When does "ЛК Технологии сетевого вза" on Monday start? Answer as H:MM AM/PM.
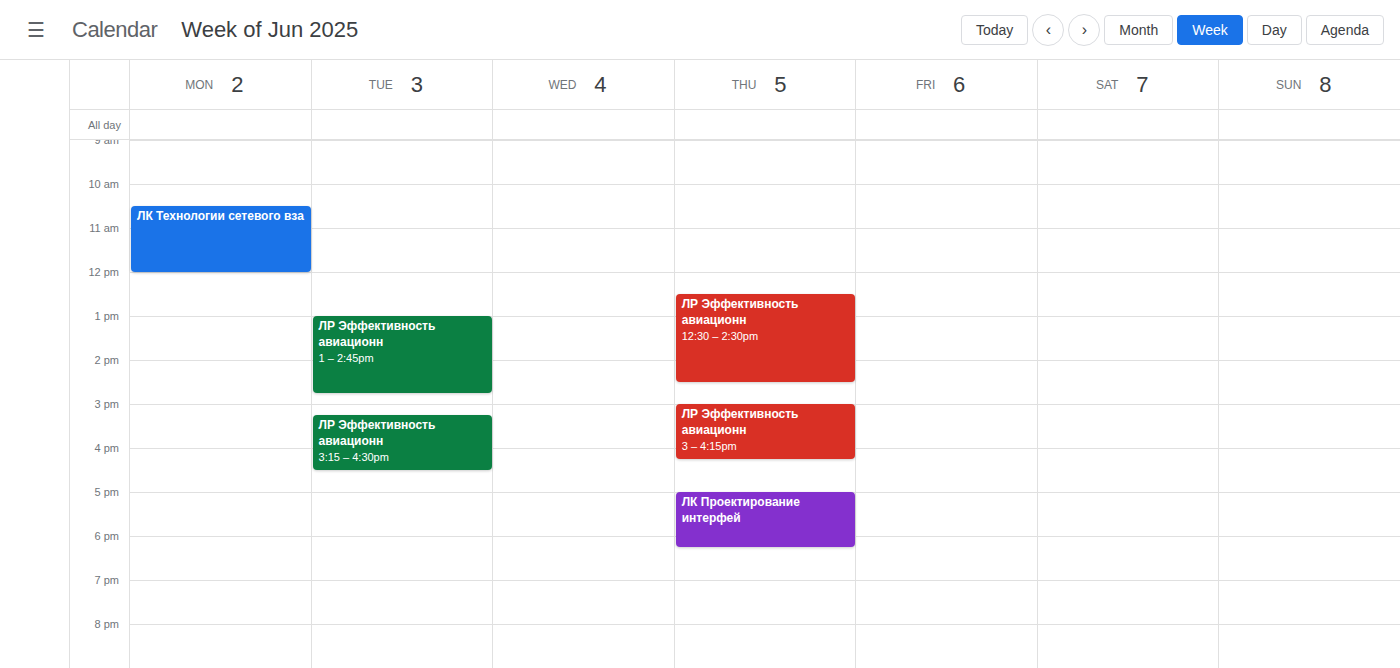
10:30 AM